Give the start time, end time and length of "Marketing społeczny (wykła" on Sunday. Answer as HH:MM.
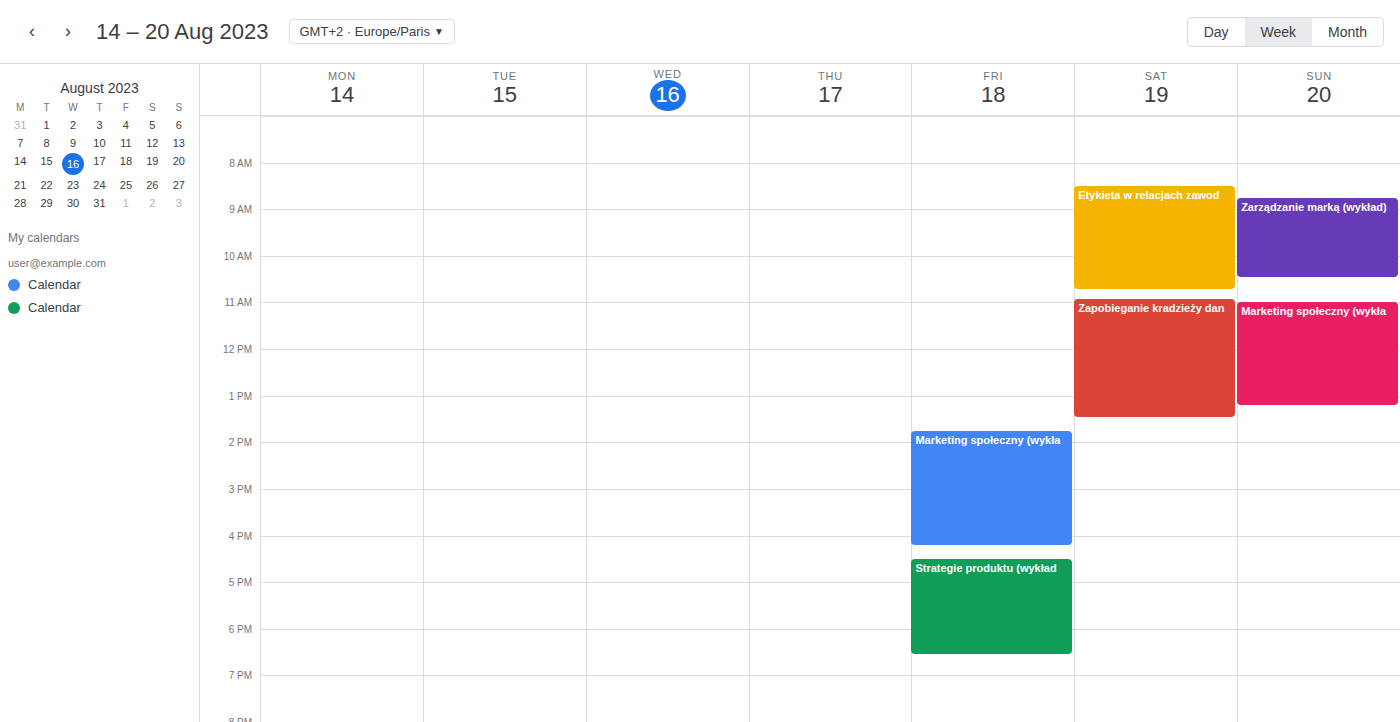
11:00 to 13:15, 2 hours 15 minutes